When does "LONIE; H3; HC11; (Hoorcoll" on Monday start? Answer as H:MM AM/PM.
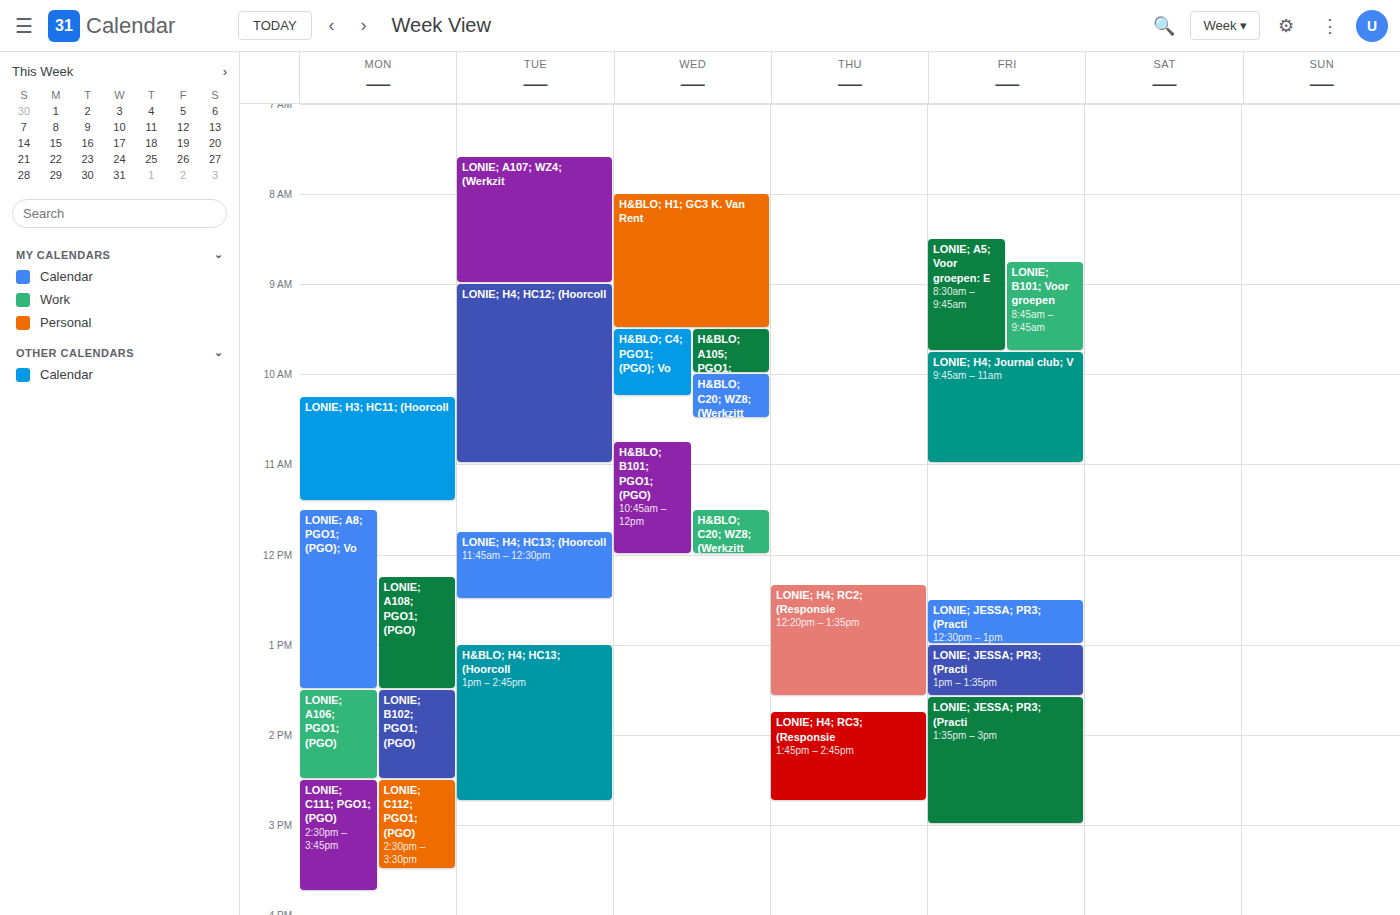
10:15 AM